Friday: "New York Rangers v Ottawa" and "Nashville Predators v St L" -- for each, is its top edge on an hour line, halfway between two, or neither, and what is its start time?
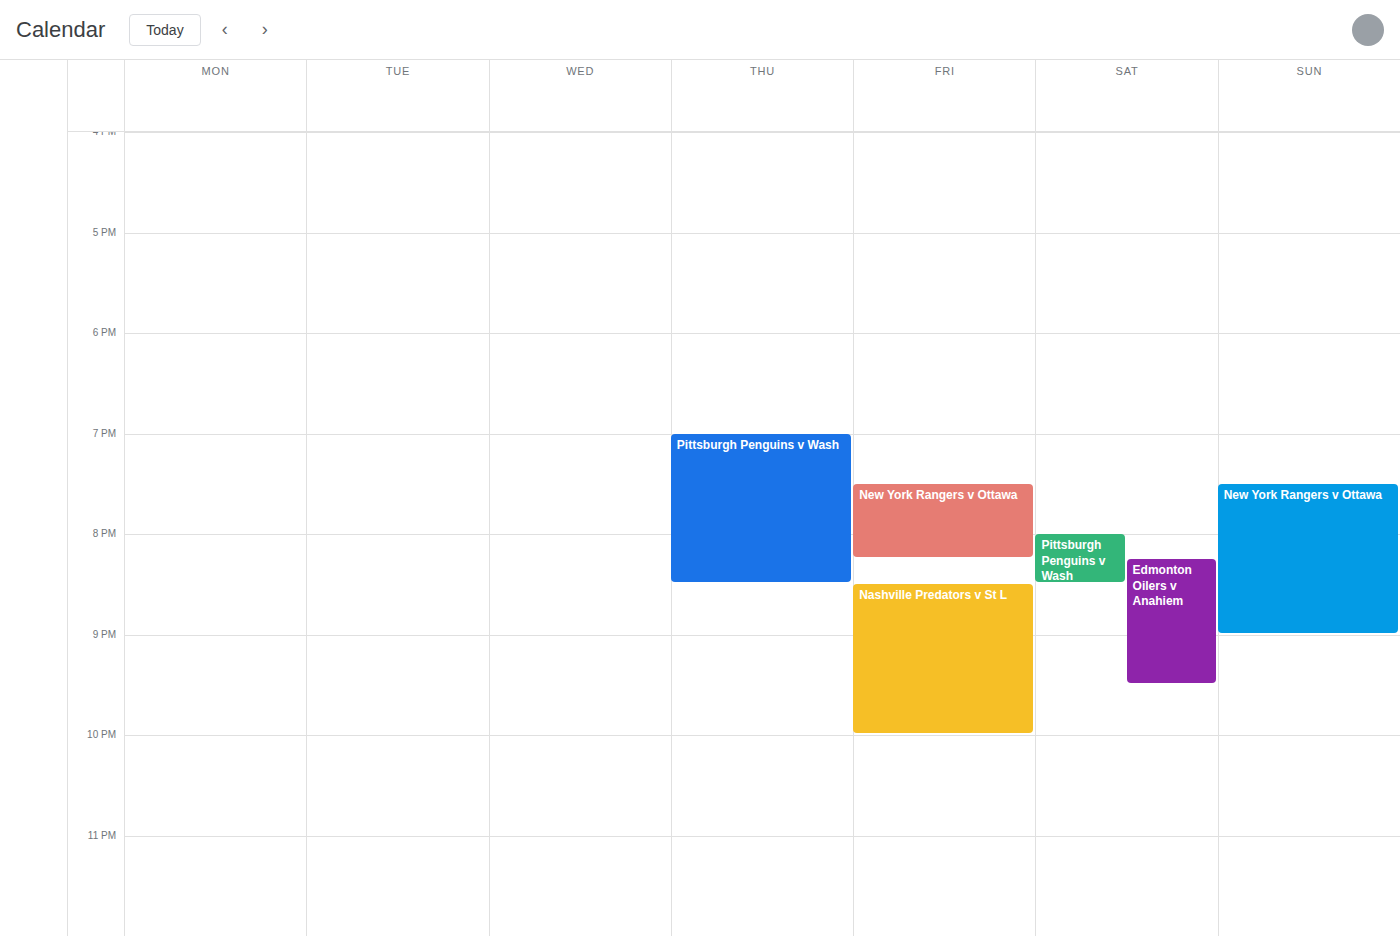
"New York Rangers v Ottawa": 7:30 PM, halfway between the 7 PM and 8 PM lines. "Nashville Predators v St L": 8:30 PM, halfway between the 8 PM and 9 PM lines.